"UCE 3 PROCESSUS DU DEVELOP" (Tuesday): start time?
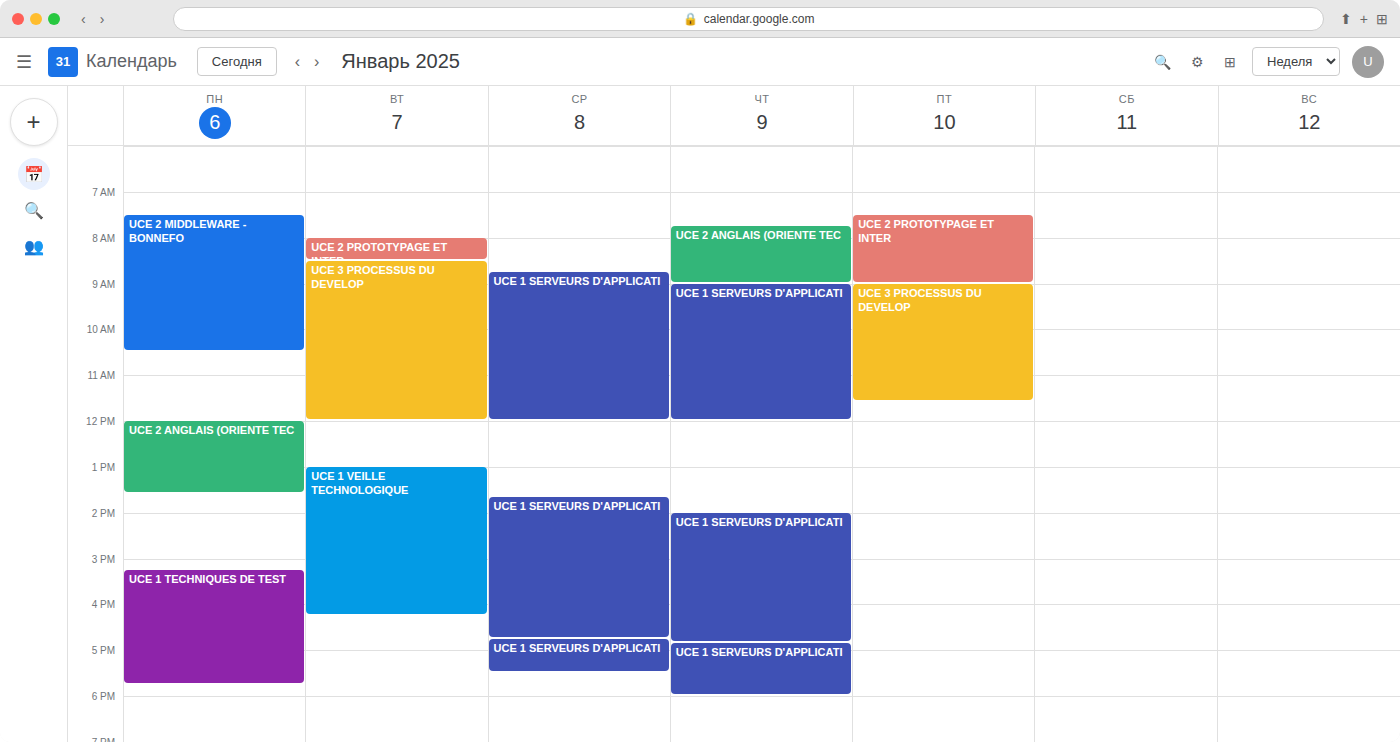
8:30 AM